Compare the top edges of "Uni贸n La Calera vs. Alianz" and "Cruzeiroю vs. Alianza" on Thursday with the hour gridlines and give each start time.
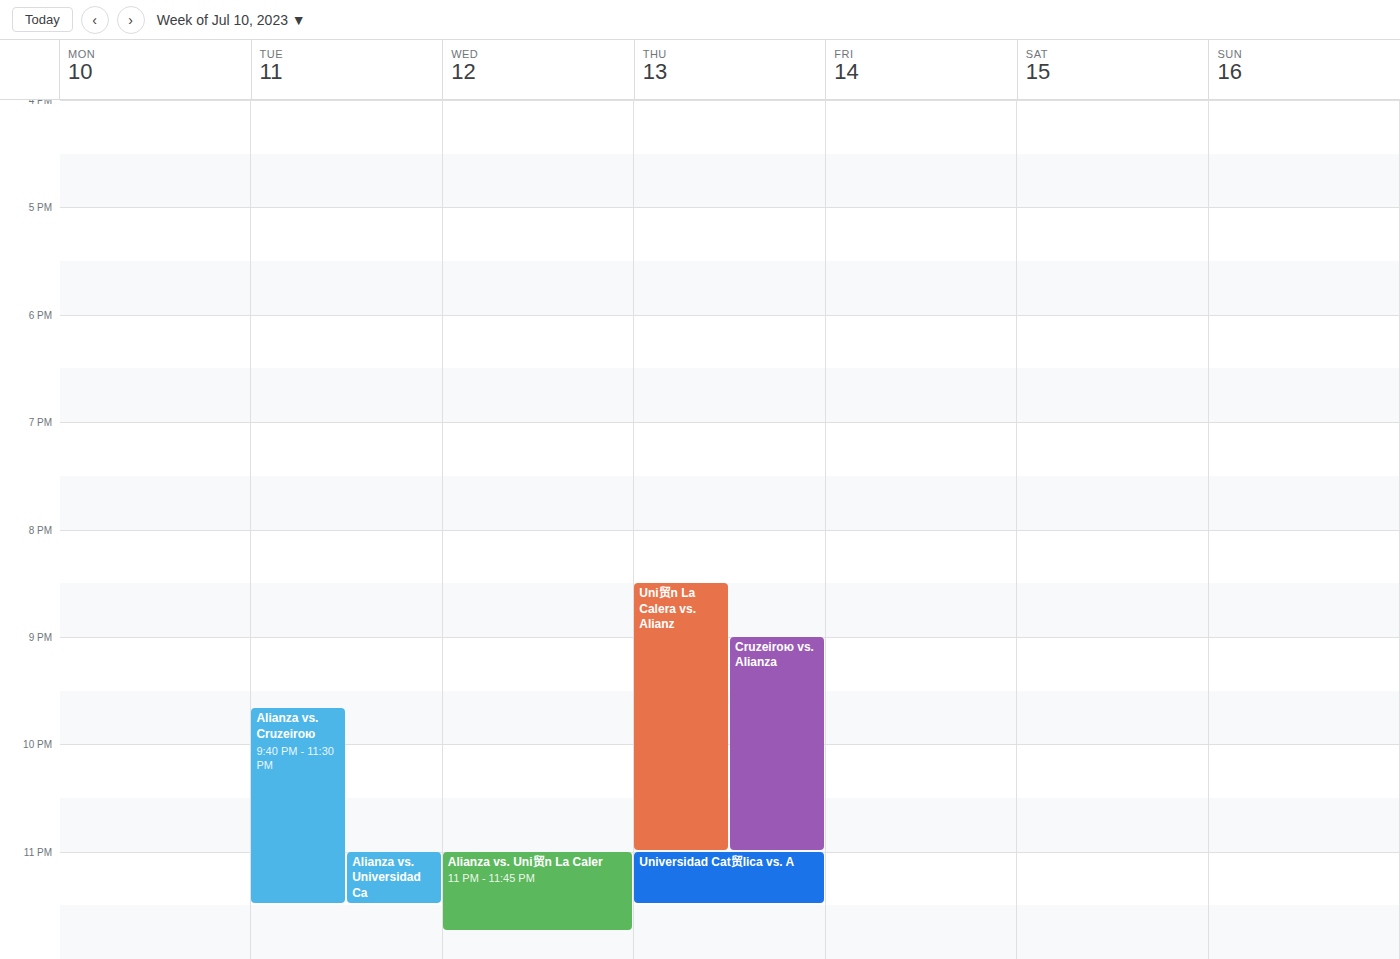
"Uni贸n La Calera vs. Alianz": 8:30 PM, halfway between the 8 PM and 9 PM lines. "Cruzeiroю vs. Alianza": 9:00 PM, exactly on the 9 PM line.